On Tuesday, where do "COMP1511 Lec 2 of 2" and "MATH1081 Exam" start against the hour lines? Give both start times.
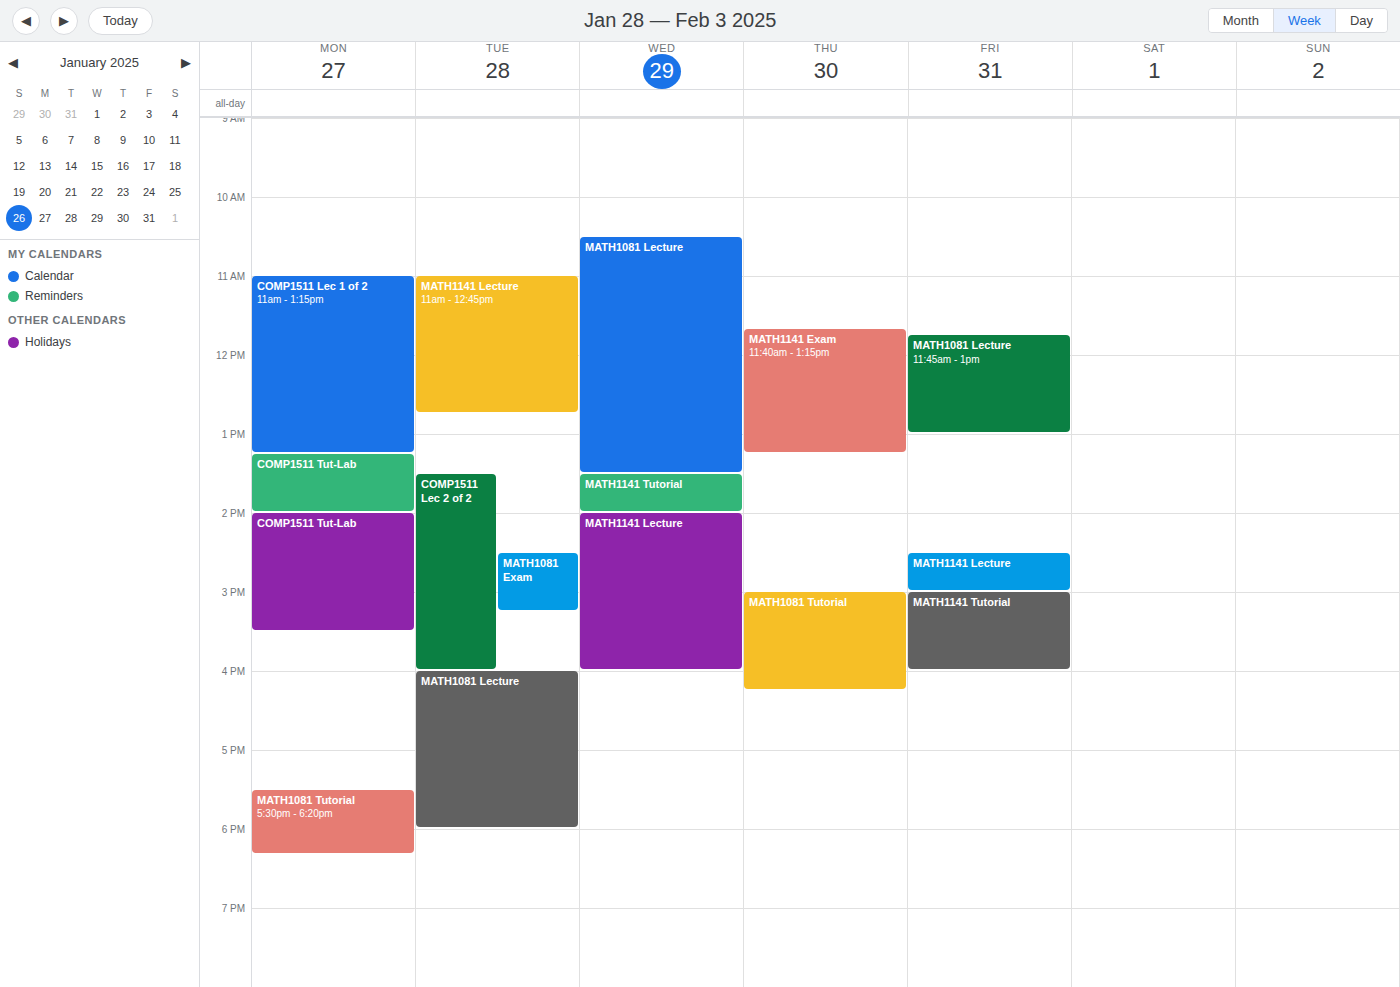
"COMP1511 Lec 2 of 2": 1:30 PM, halfway between the 1 PM and 2 PM lines. "MATH1081 Exam": 2:30 PM, halfway between the 2 PM and 3 PM lines.